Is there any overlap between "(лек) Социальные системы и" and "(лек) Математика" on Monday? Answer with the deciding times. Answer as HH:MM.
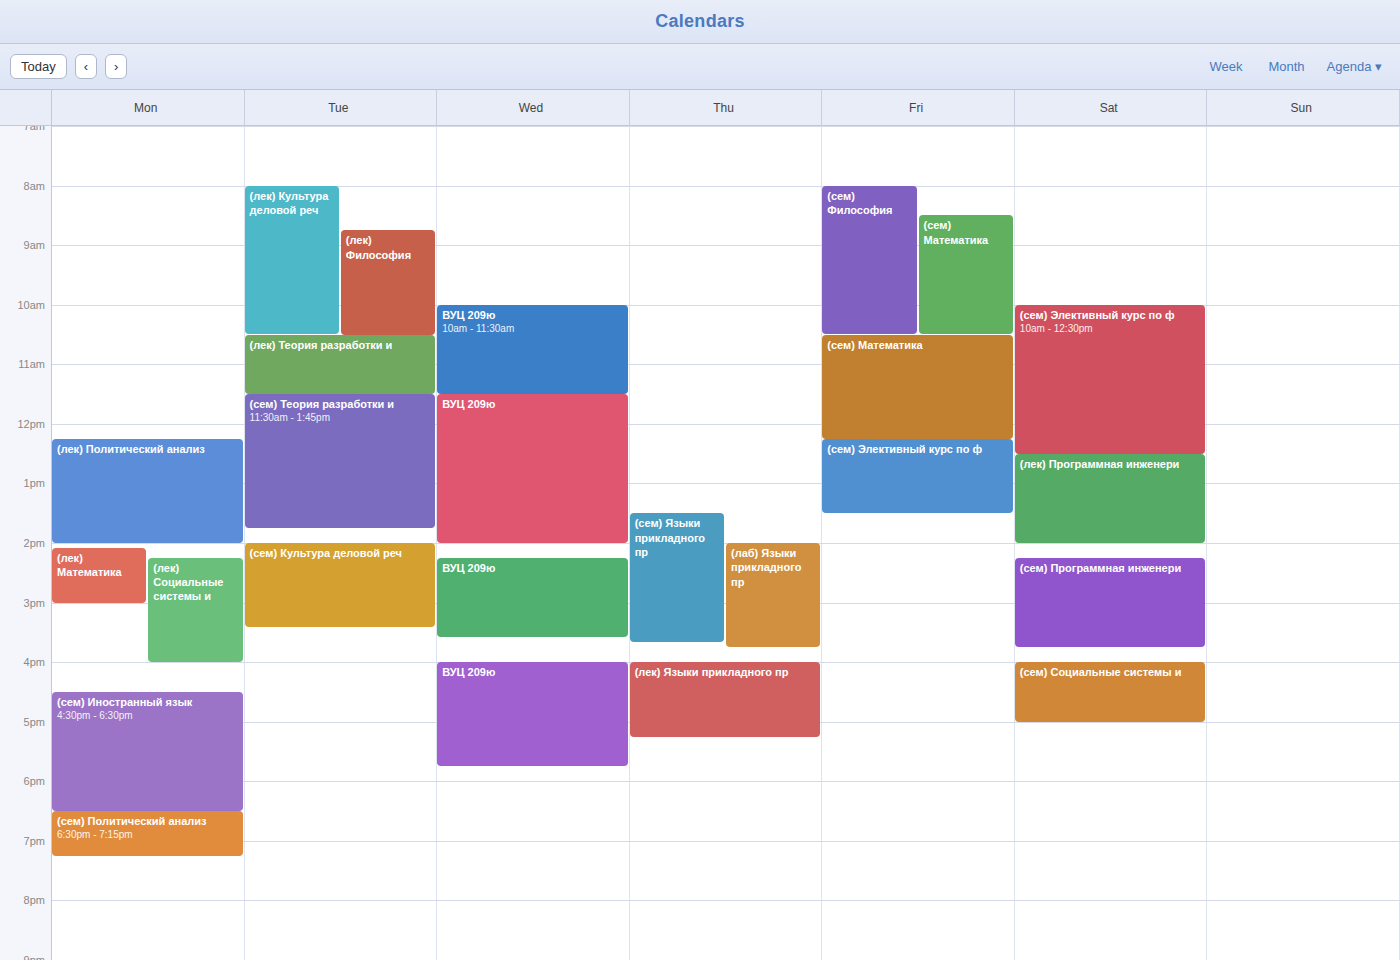
"(лек) Социальные системы и" starts at 14:15, before "(лек) Математика" ends at 15:00 -- they overlap.